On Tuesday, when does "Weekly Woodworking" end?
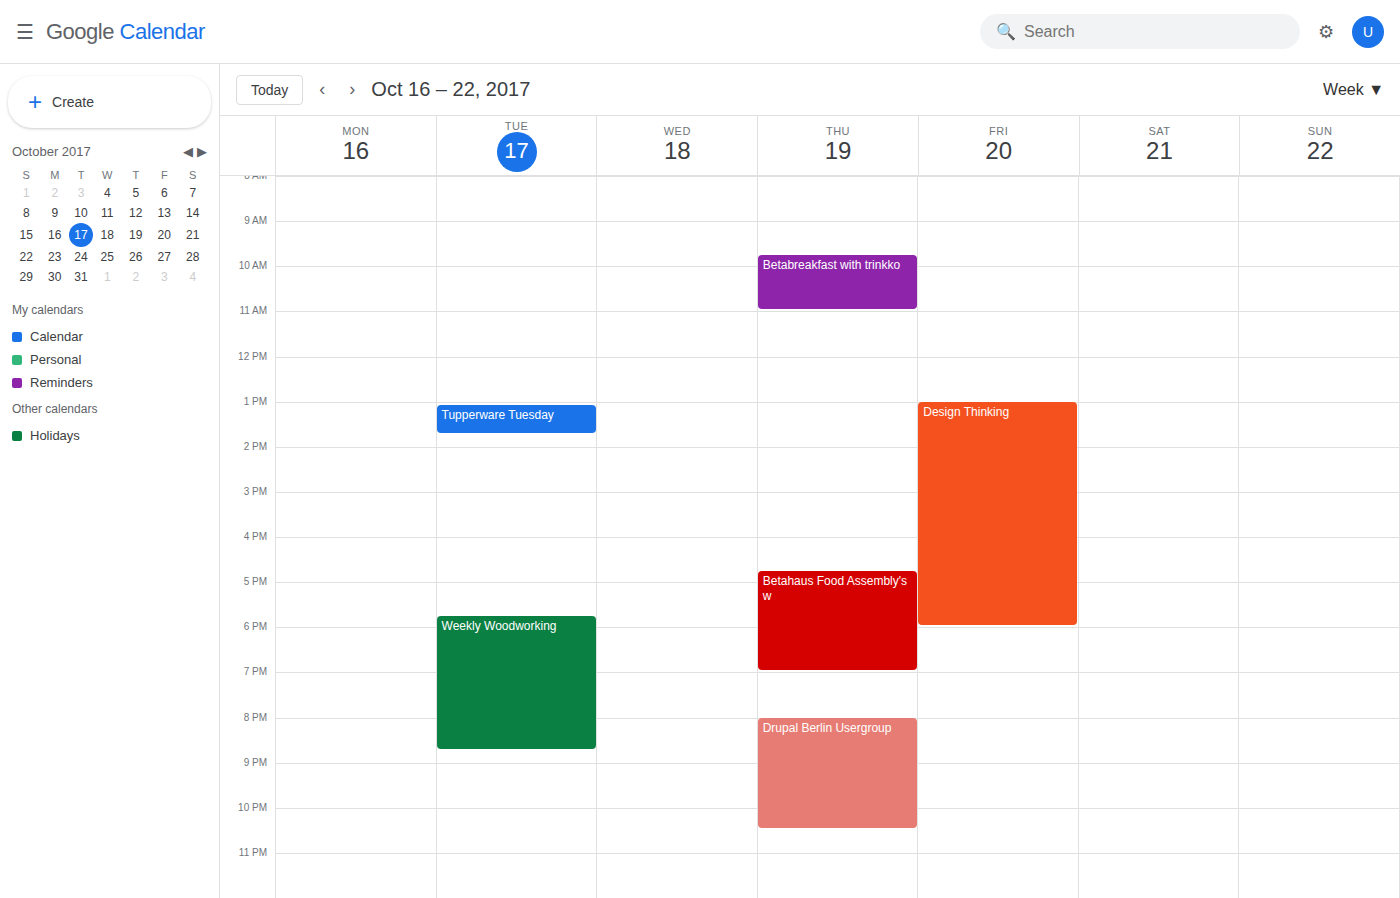
8:45 PM